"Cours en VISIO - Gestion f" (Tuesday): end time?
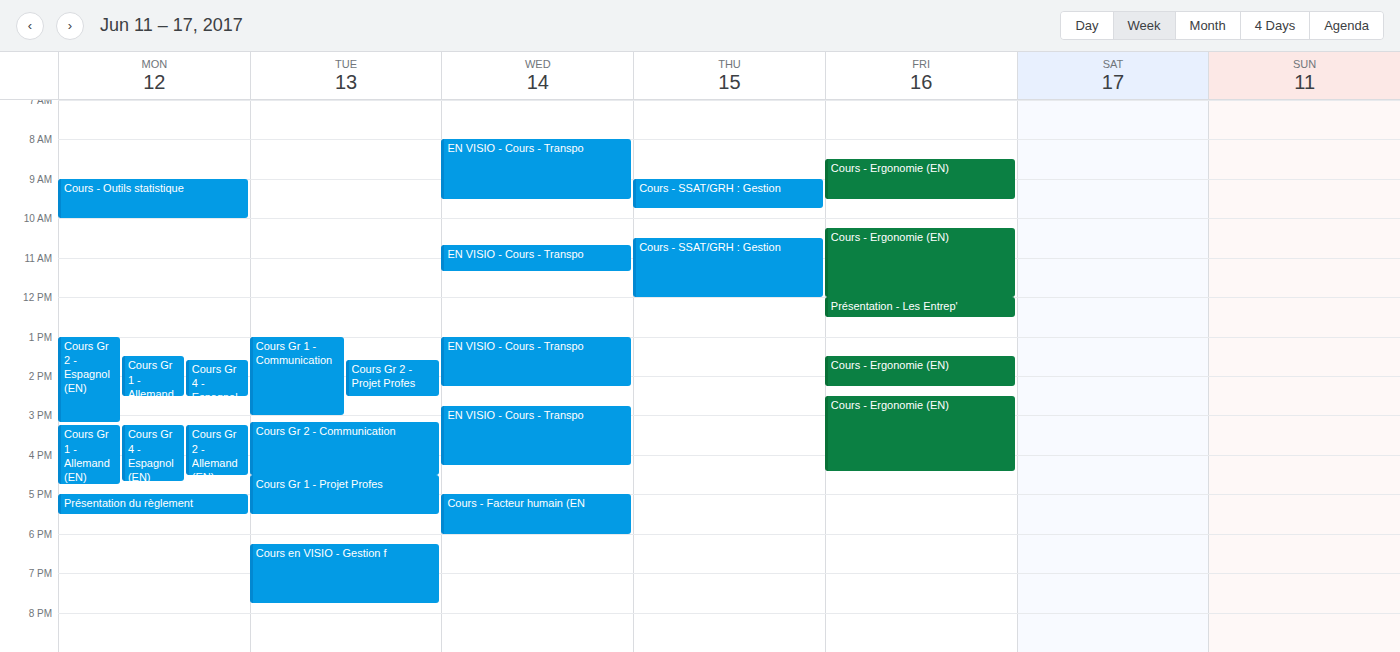
7:45 PM